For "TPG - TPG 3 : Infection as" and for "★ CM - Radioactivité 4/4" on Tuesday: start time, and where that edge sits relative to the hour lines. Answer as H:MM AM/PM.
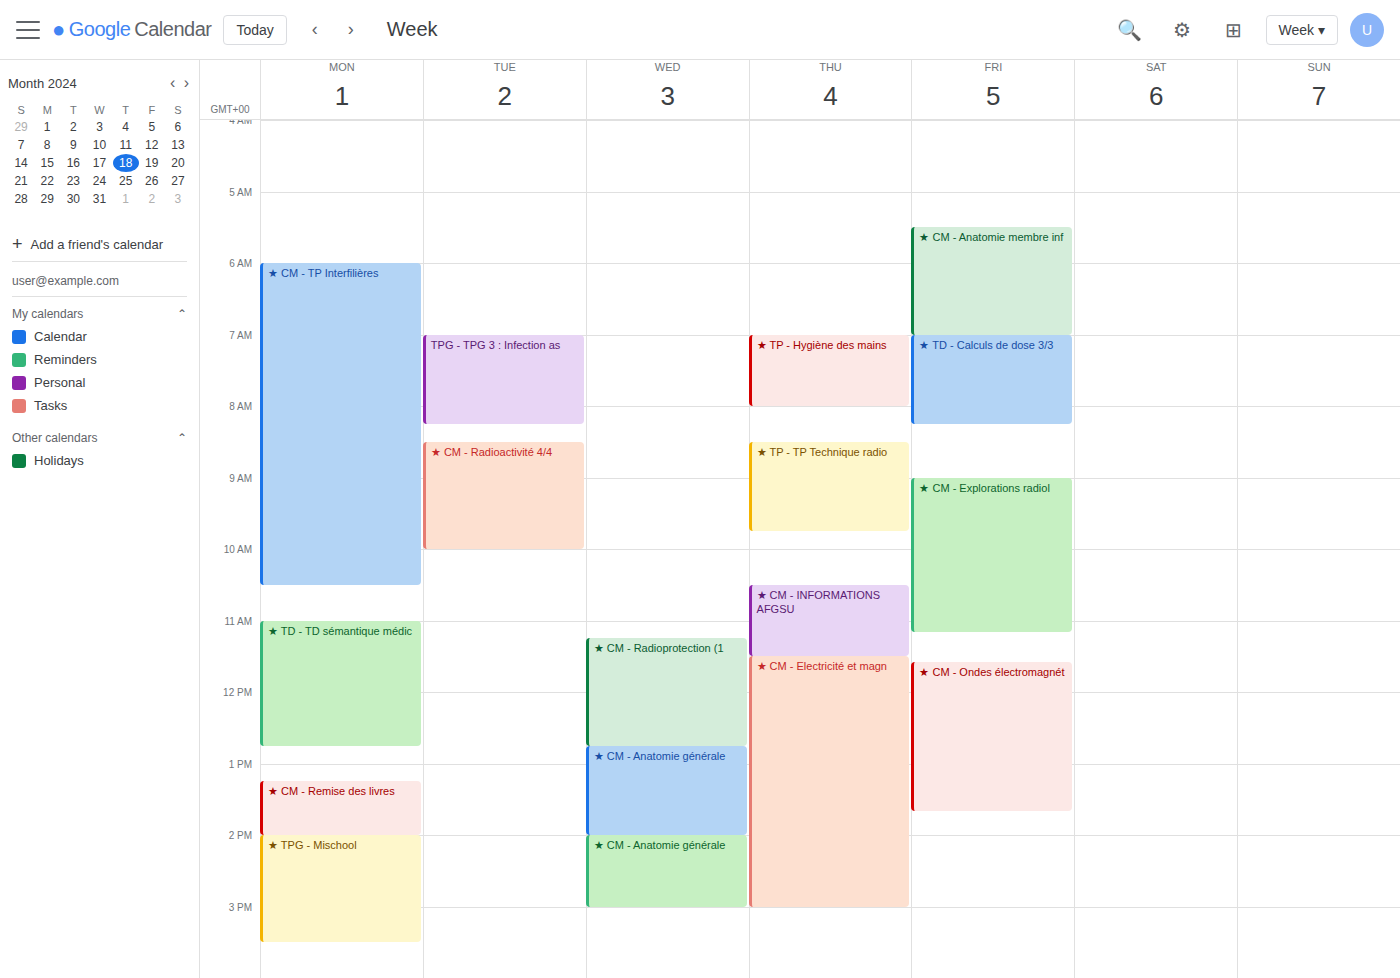
"TPG - TPG 3 : Infection as": 7:00 AM, exactly on the 7 AM line. "★ CM - Radioactivité 4/4": 8:30 AM, halfway between the 8 AM and 9 AM lines.